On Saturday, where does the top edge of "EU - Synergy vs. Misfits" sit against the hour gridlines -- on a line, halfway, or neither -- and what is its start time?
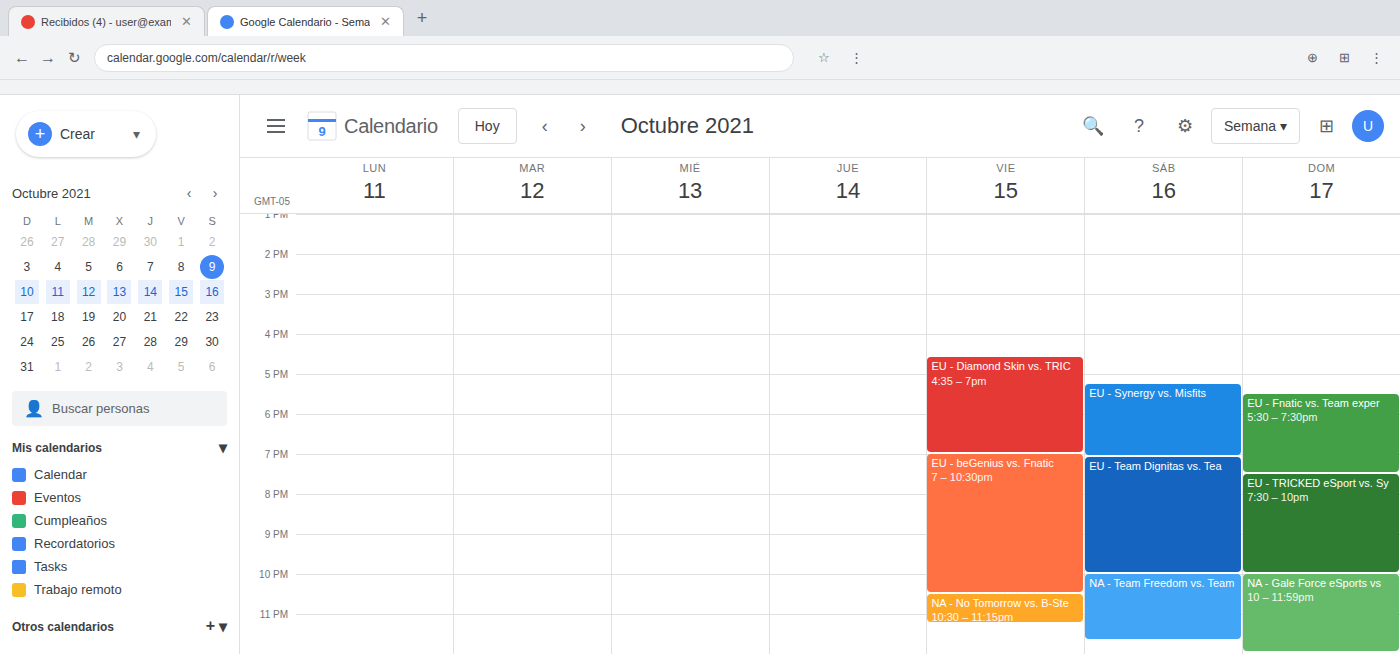
5:15 PM -- neither: a quarter of the way from the 5 PM line to the 6 PM line.